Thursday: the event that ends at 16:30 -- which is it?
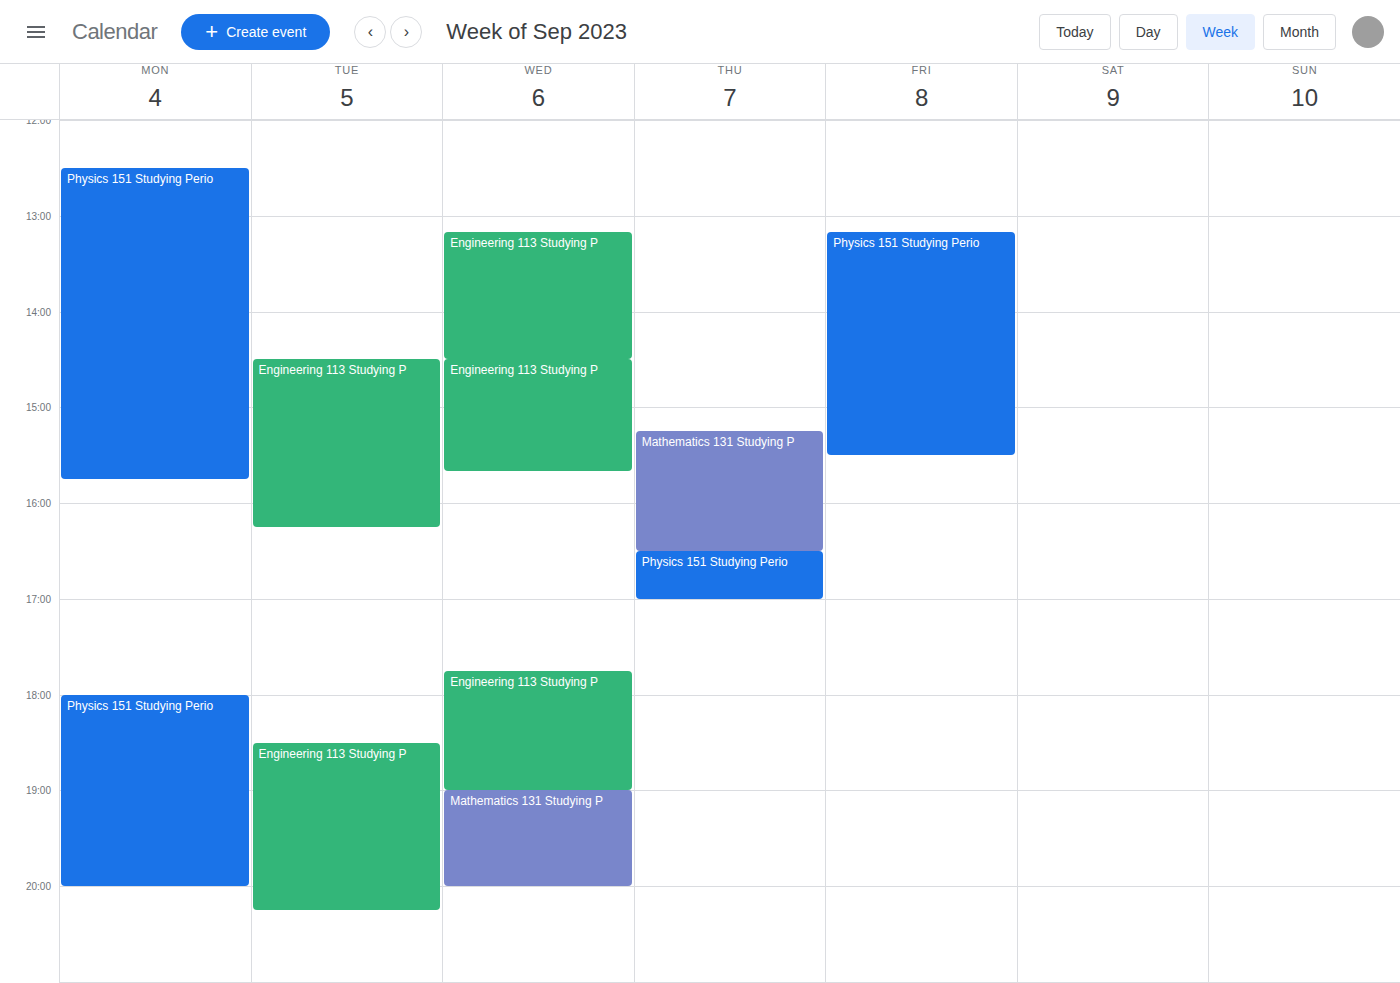
"Mathematics 131 Studying P"